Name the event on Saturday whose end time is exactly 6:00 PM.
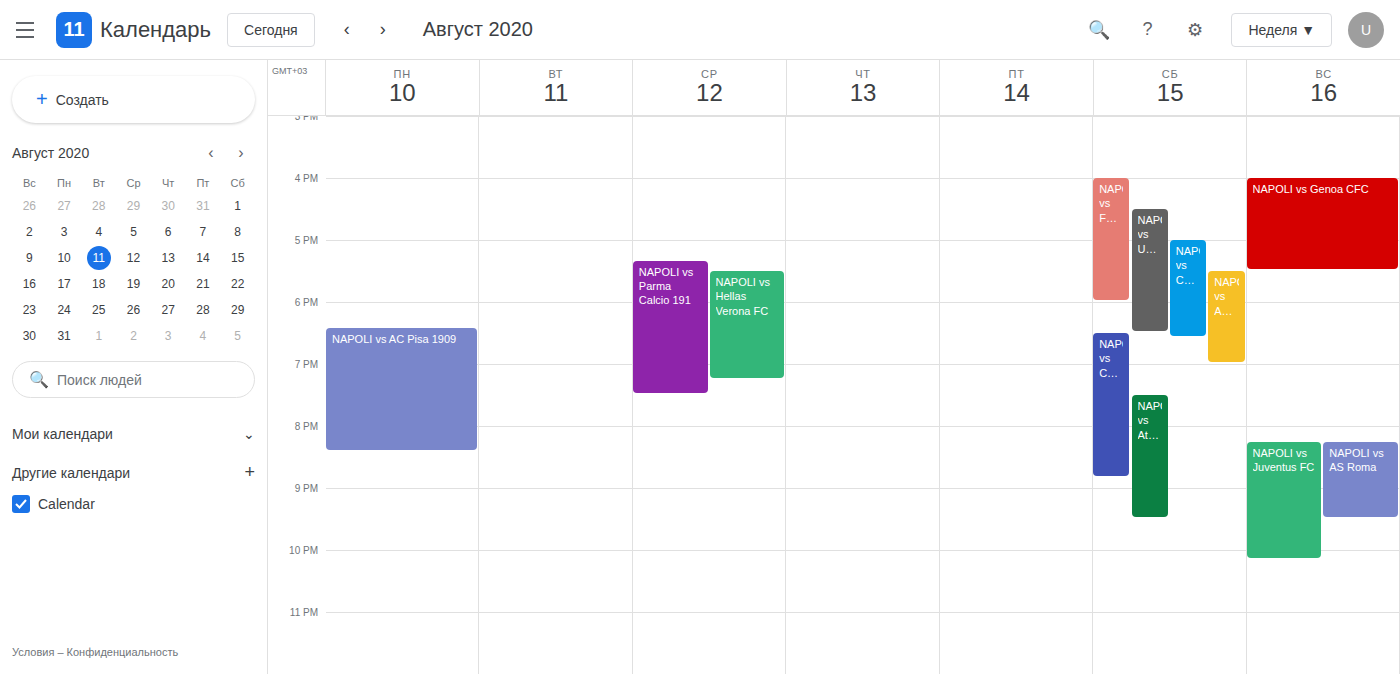
"NAPOLI vs FC Internazional"